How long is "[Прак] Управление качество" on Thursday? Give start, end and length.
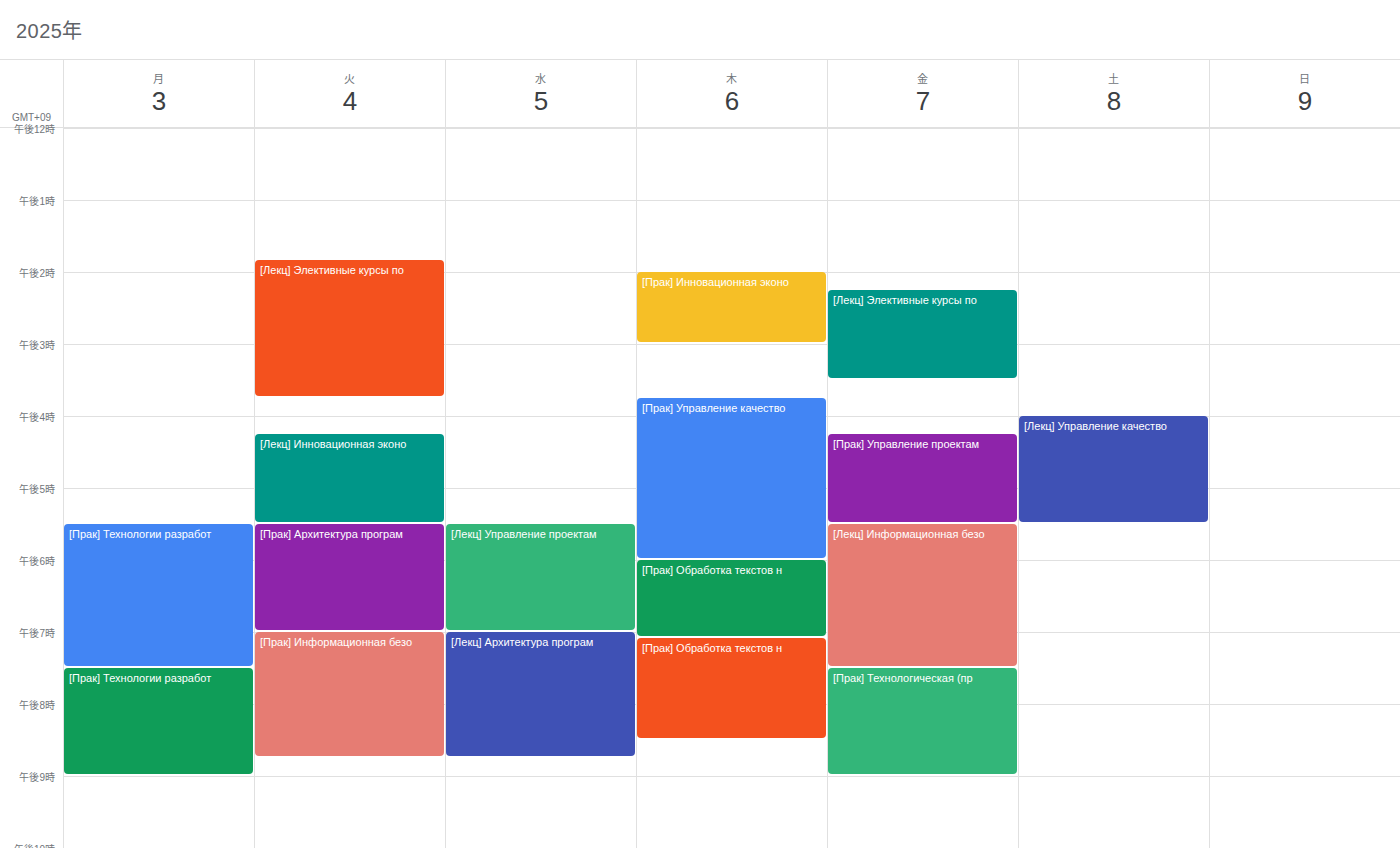
15:45 to 18:00, 2 hours 15 minutes